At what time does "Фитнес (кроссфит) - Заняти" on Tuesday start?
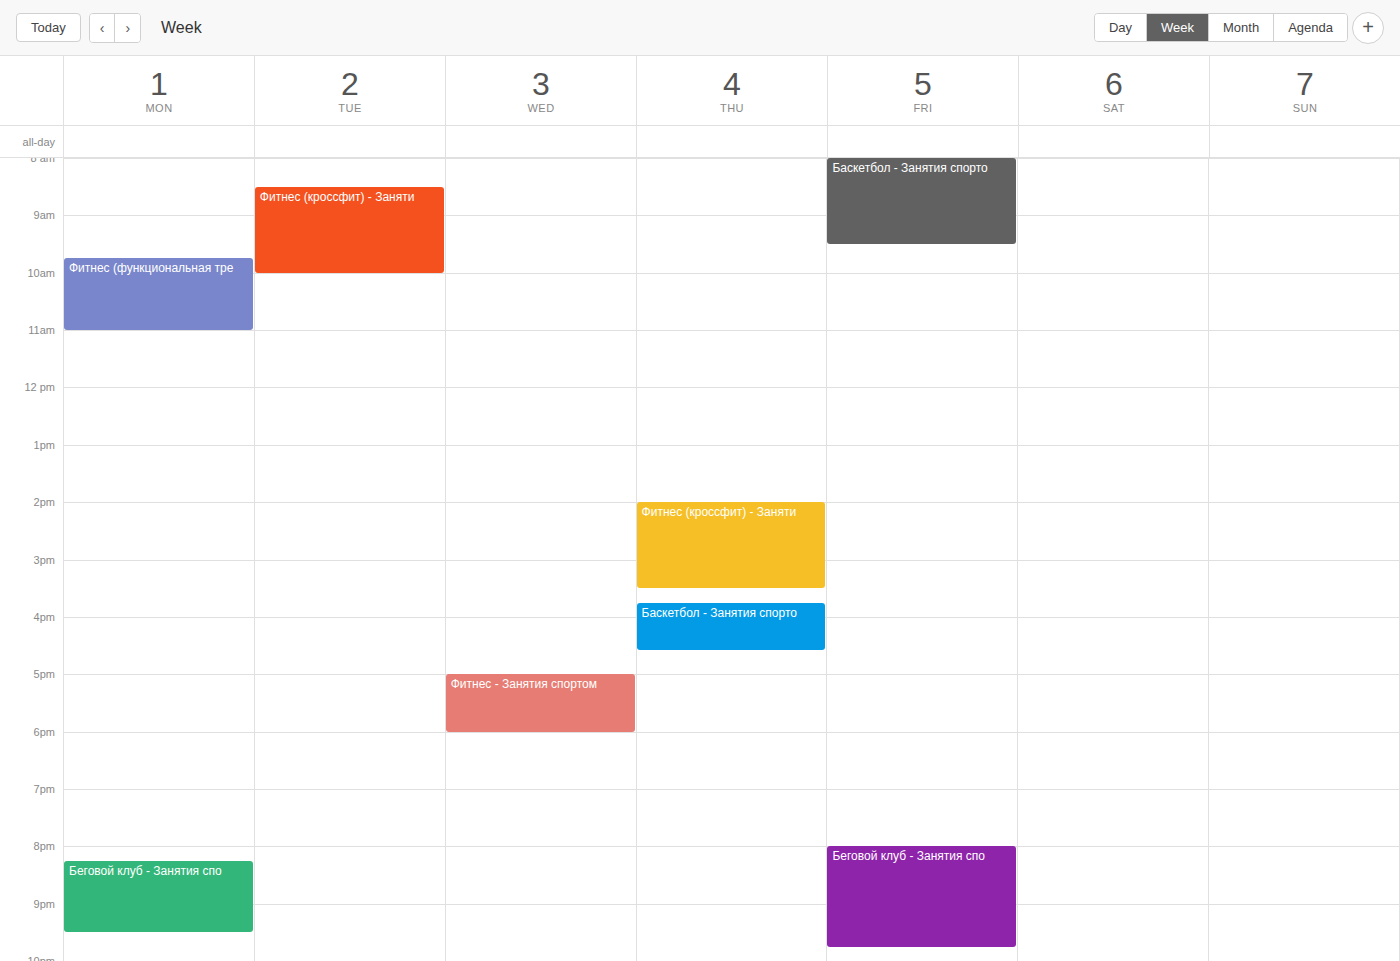
8:30 AM